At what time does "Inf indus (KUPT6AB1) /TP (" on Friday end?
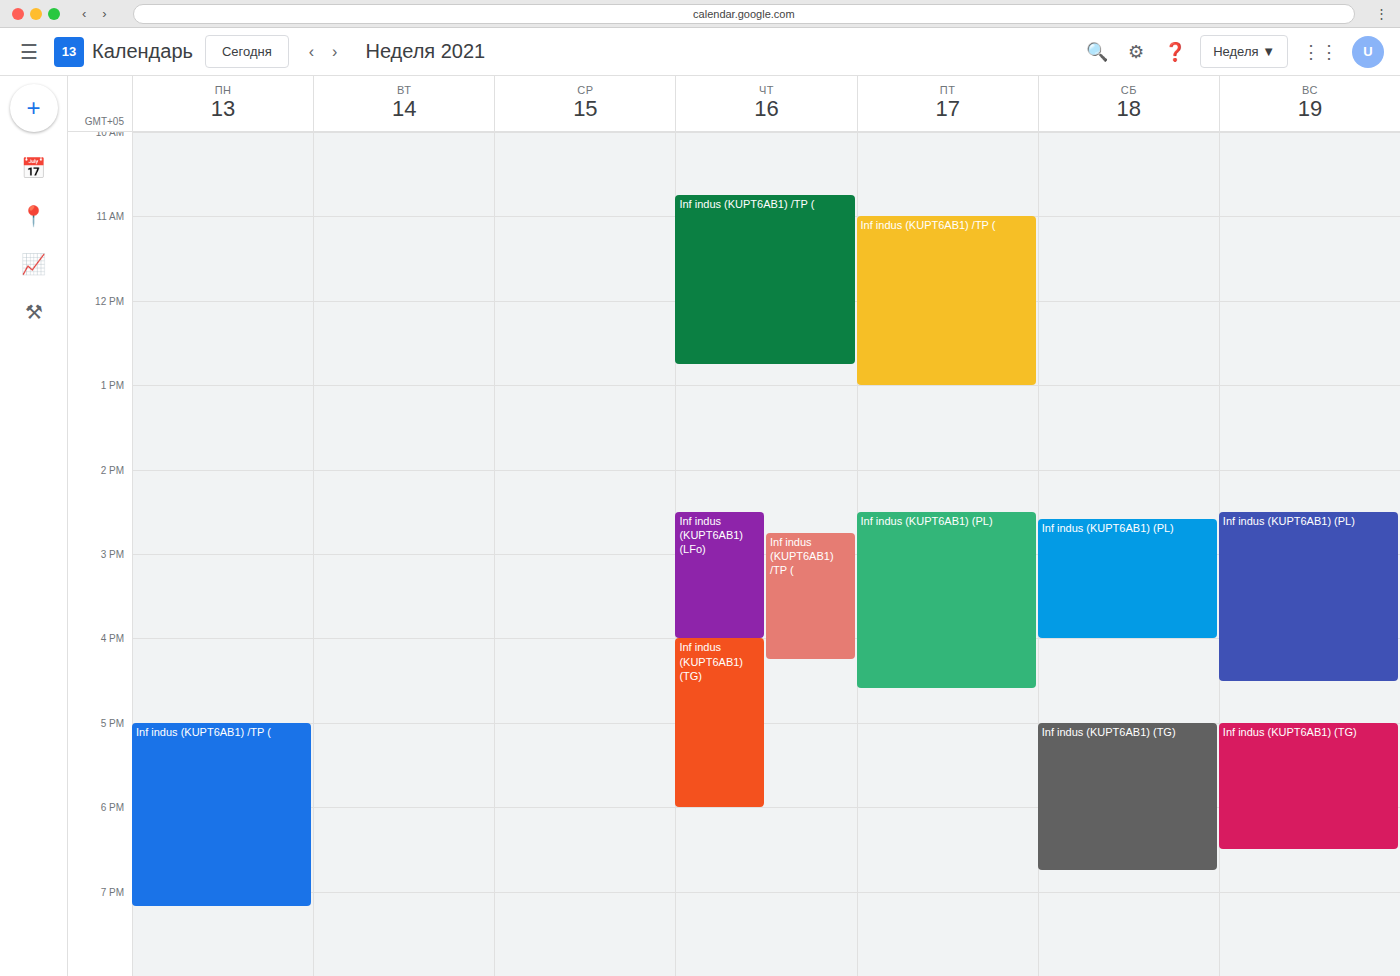
1:00 PM